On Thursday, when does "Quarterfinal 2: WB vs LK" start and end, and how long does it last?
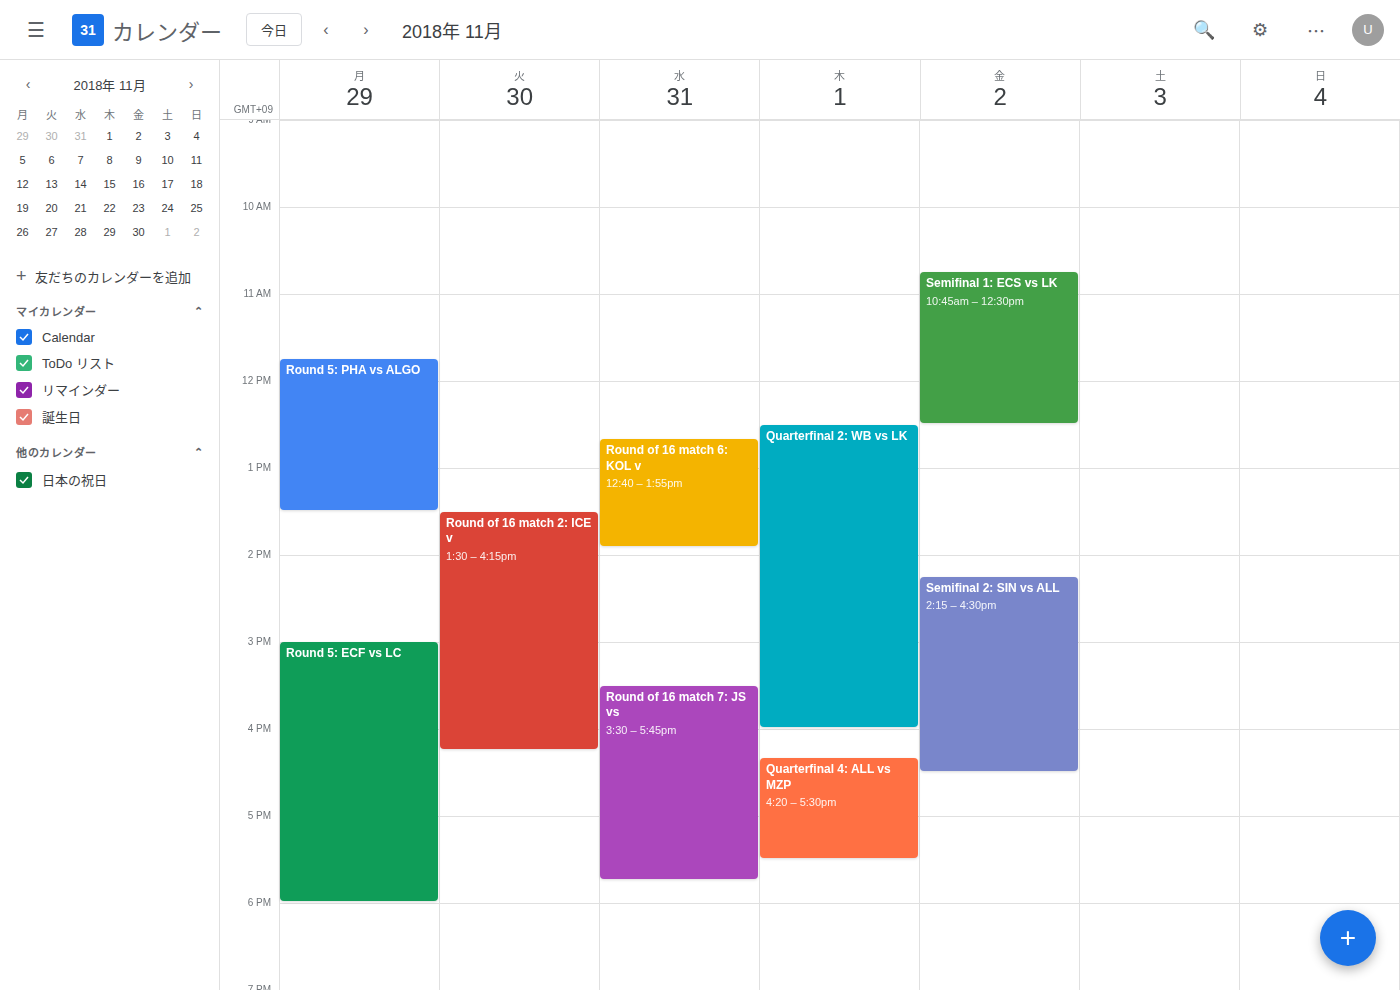
12:30 PM to 4:00 PM, 3 hours 30 minutes